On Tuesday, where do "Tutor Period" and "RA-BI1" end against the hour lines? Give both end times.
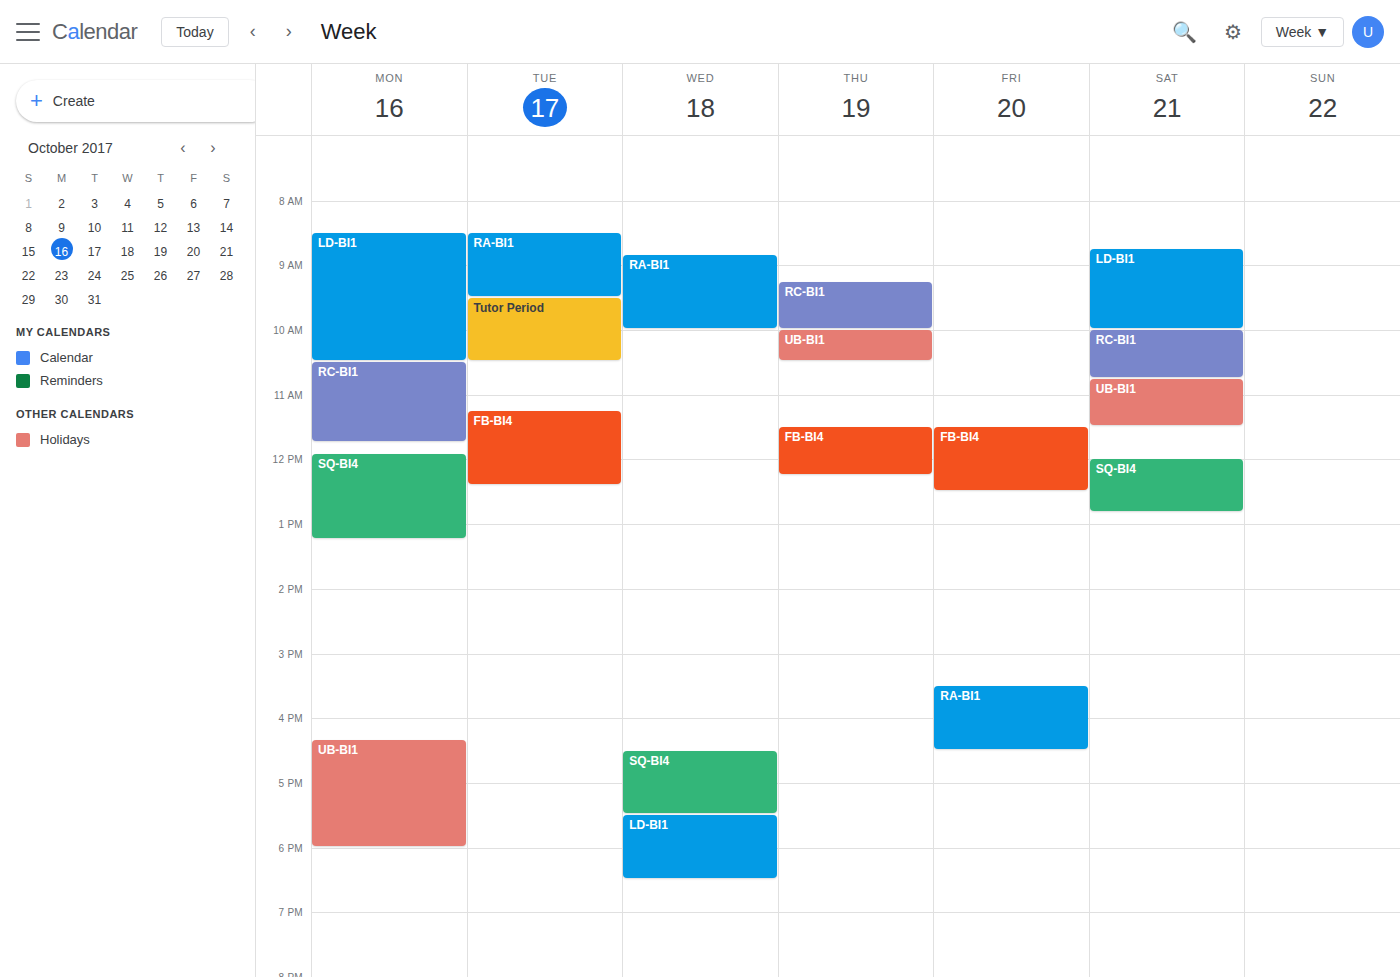
"Tutor Period": 10:30 AM, halfway between the 10 AM and 11 AM lines. "RA-BI1": 9:30 AM, halfway between the 9 AM and 10 AM lines.